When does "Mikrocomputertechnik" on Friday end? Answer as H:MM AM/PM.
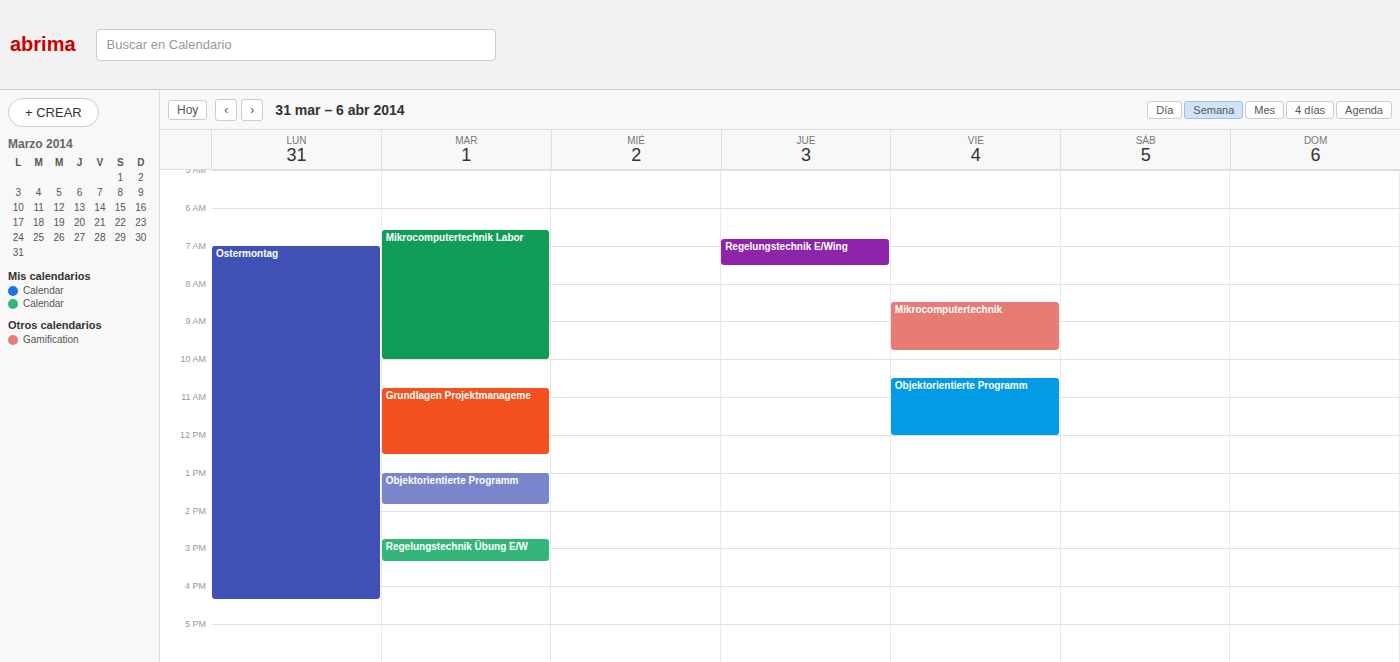
9:45 AM